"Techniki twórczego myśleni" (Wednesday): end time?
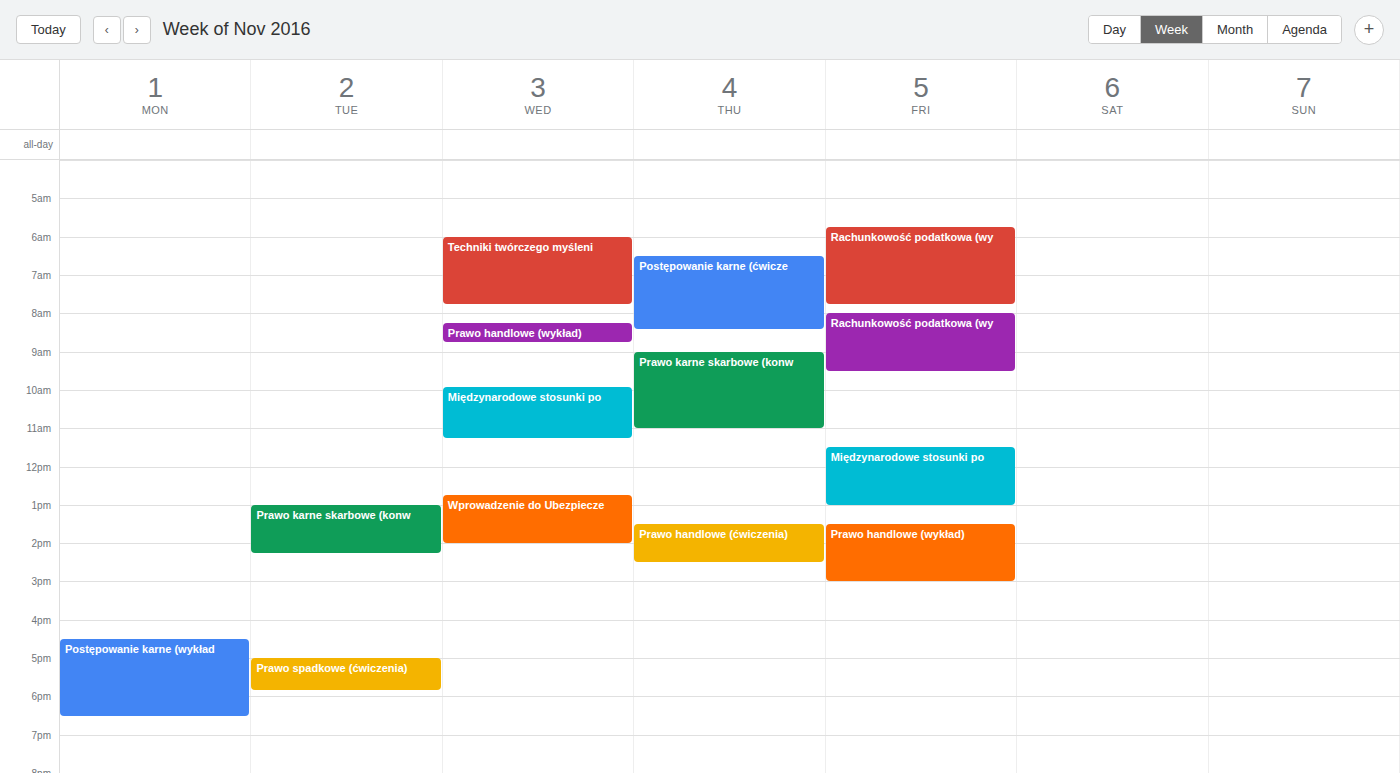
7:45 AM